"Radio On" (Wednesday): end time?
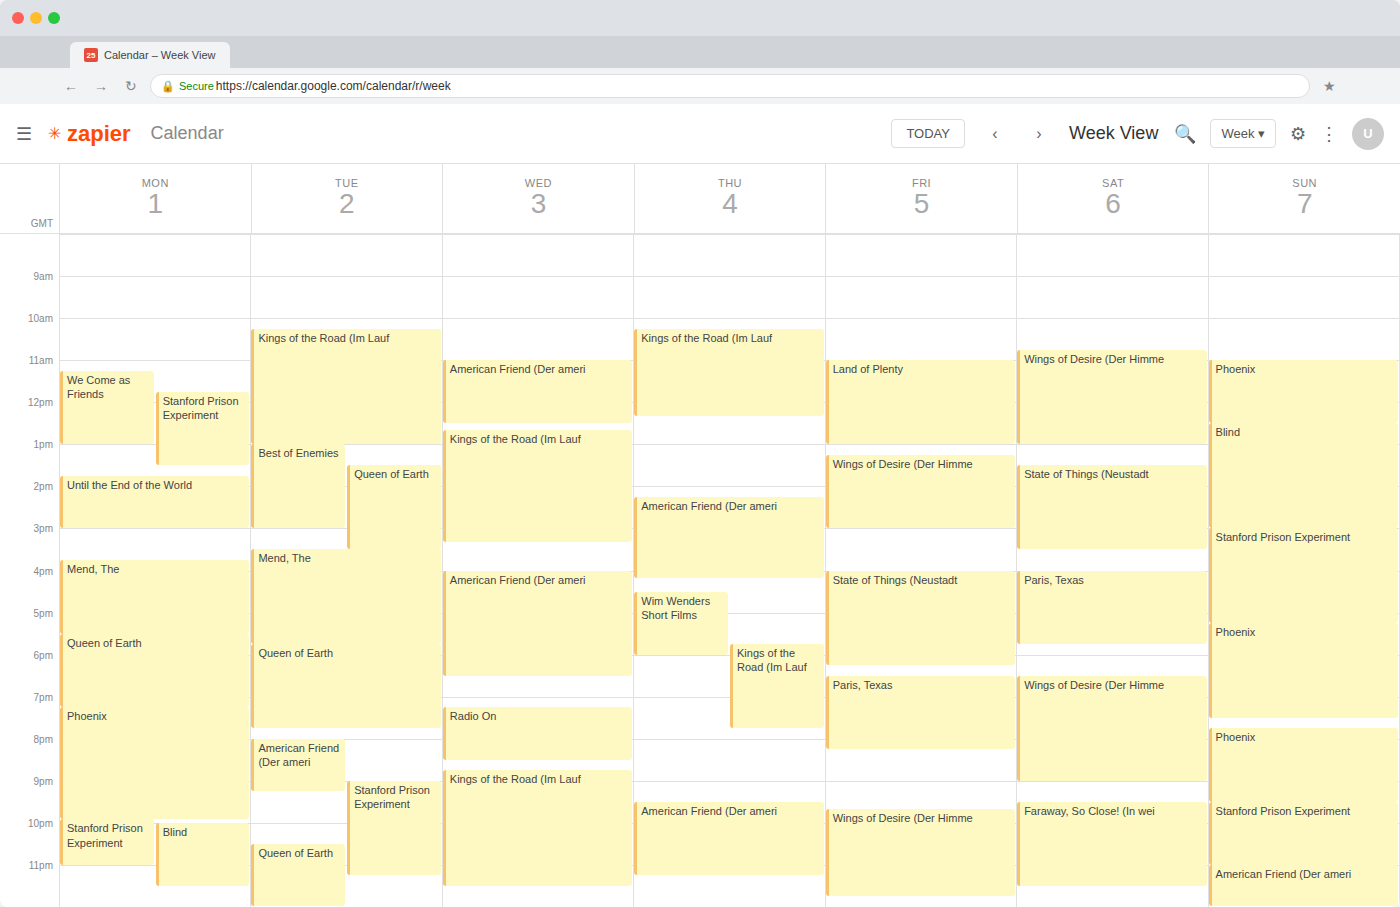
20:30